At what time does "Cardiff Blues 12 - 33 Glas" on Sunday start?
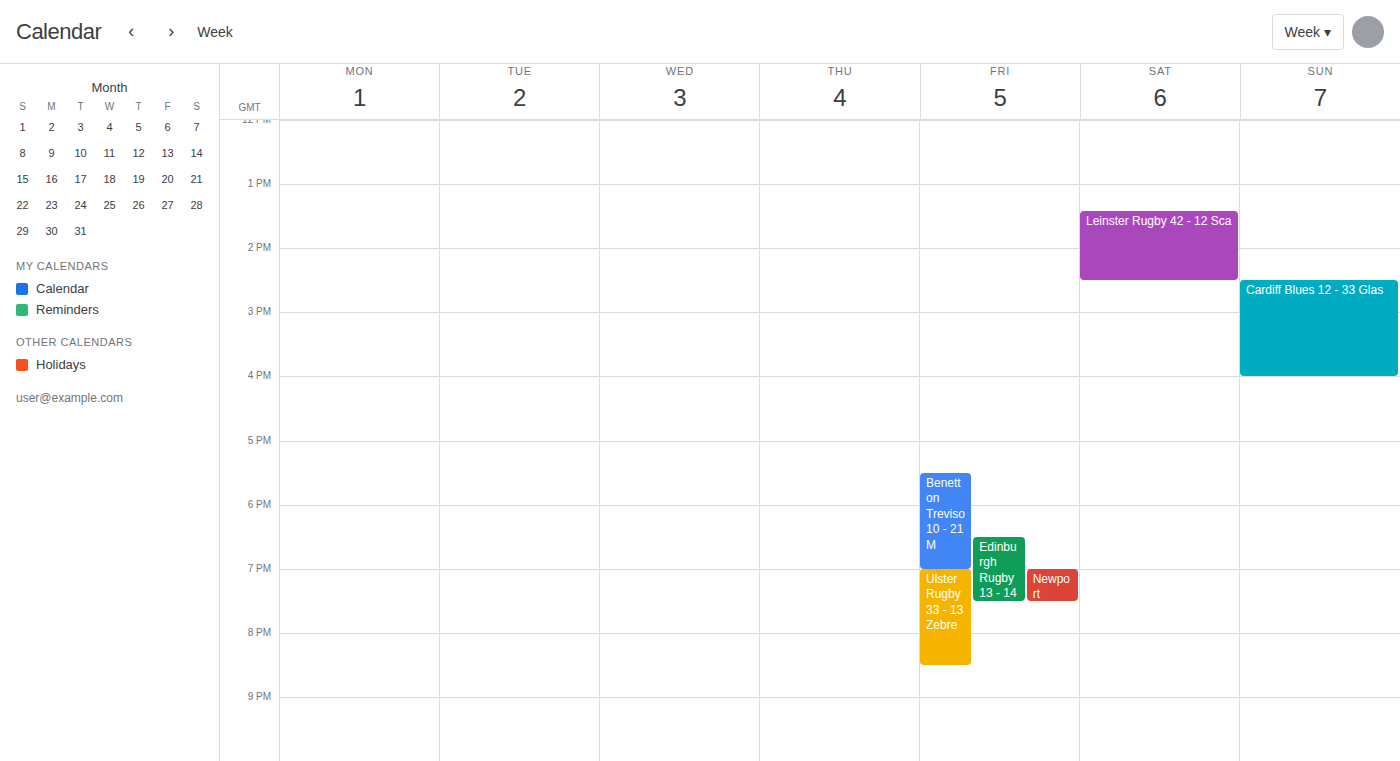
2:30 PM